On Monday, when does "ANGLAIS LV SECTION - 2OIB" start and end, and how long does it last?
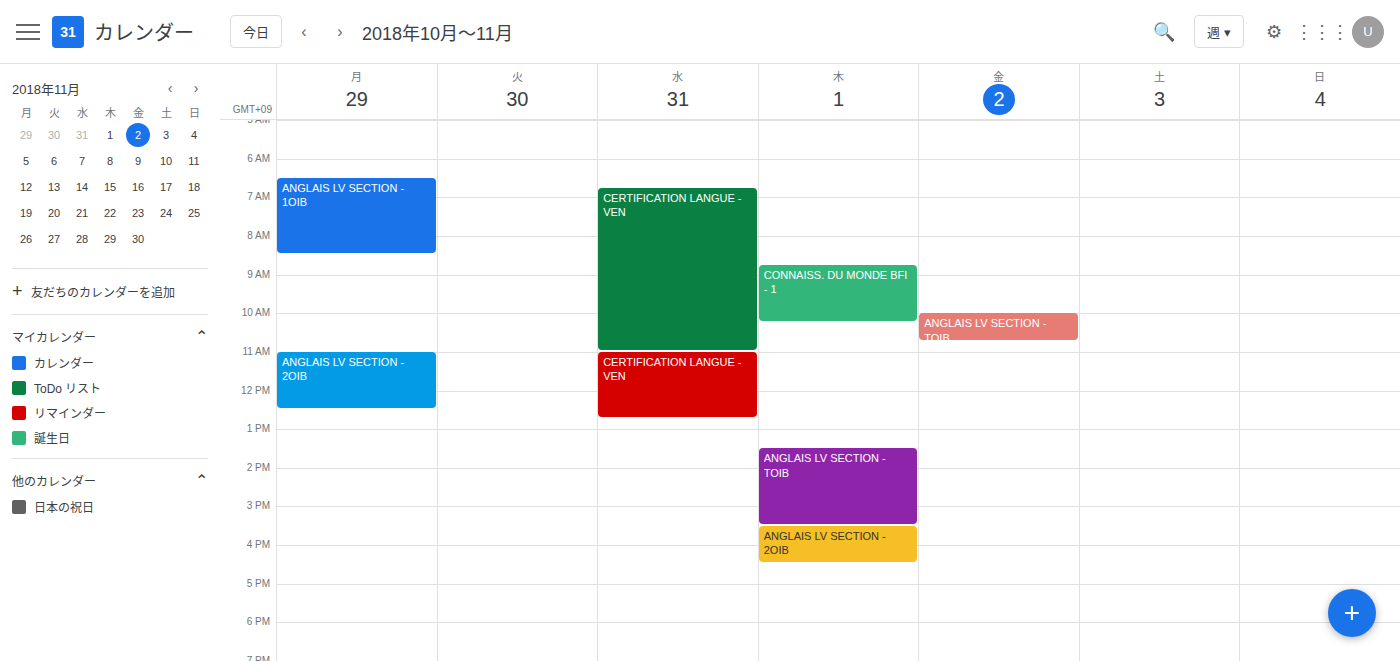
11:00 to 12:30, 1 hour 30 minutes